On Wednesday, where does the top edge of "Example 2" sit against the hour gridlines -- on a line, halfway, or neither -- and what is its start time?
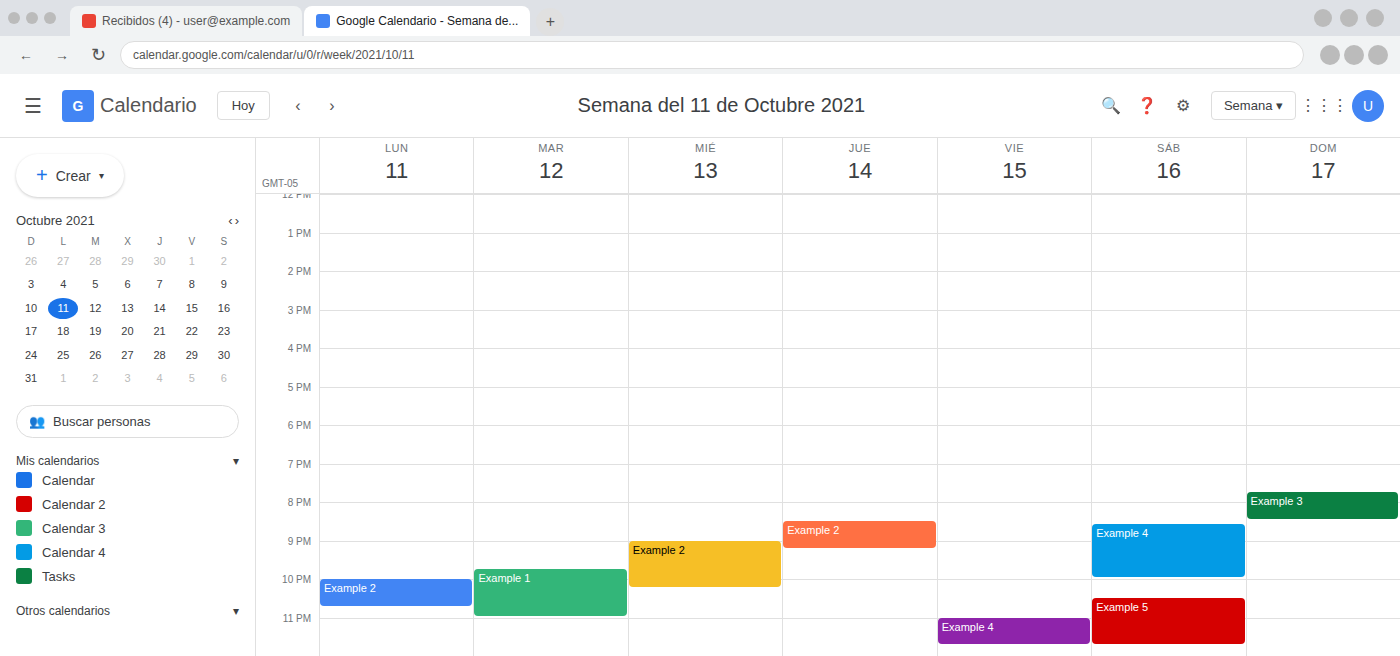
9:00 PM -- exactly on the 9 PM line.